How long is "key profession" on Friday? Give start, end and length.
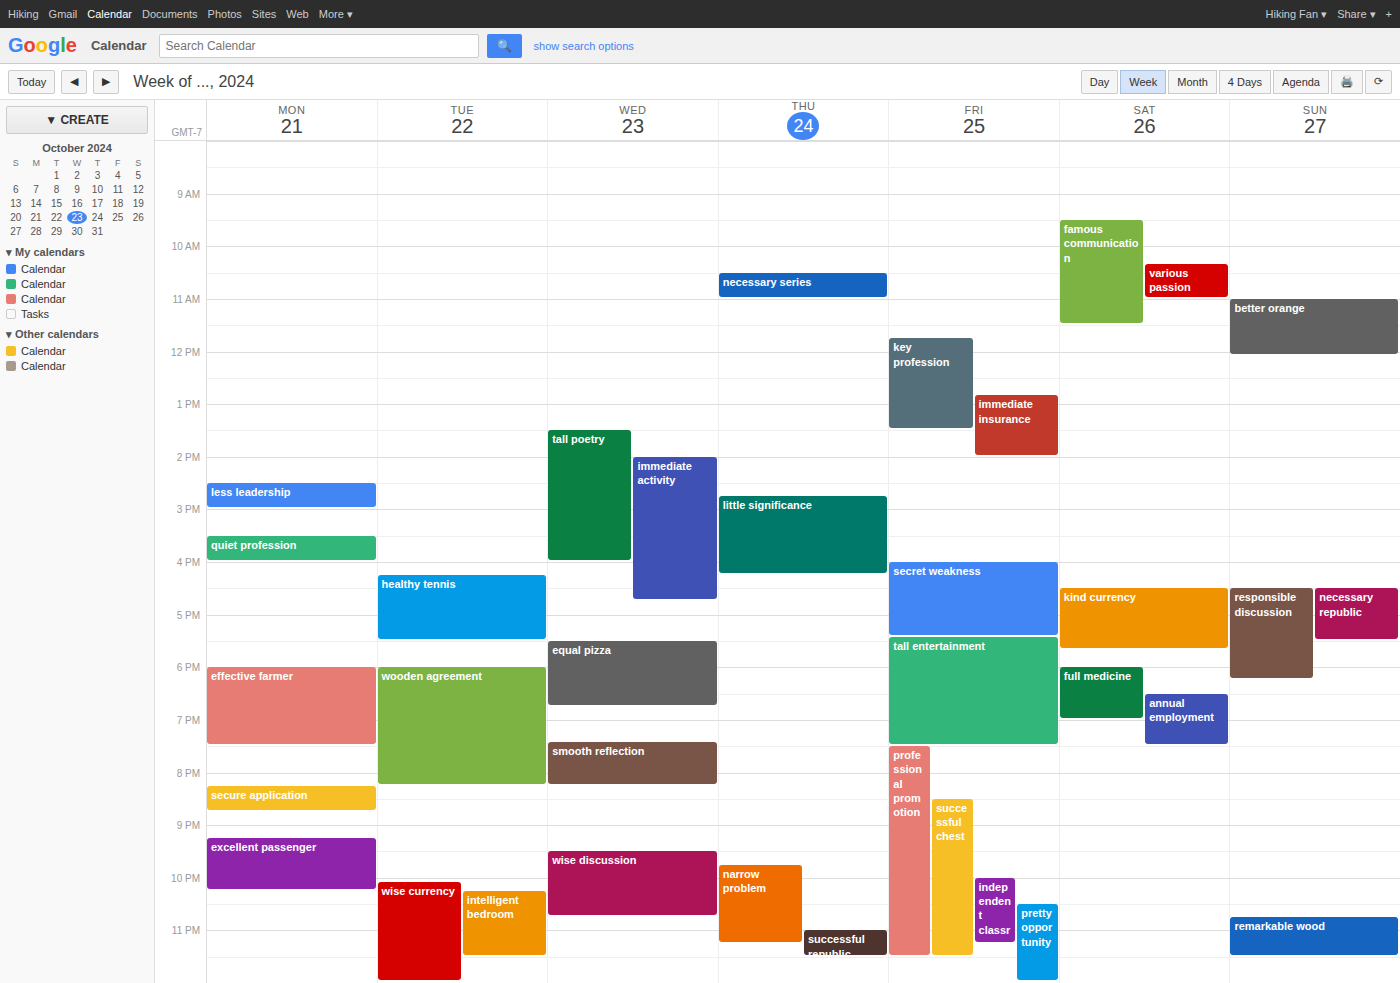
11:45 AM to 1:30 PM, 1 hour 45 minutes